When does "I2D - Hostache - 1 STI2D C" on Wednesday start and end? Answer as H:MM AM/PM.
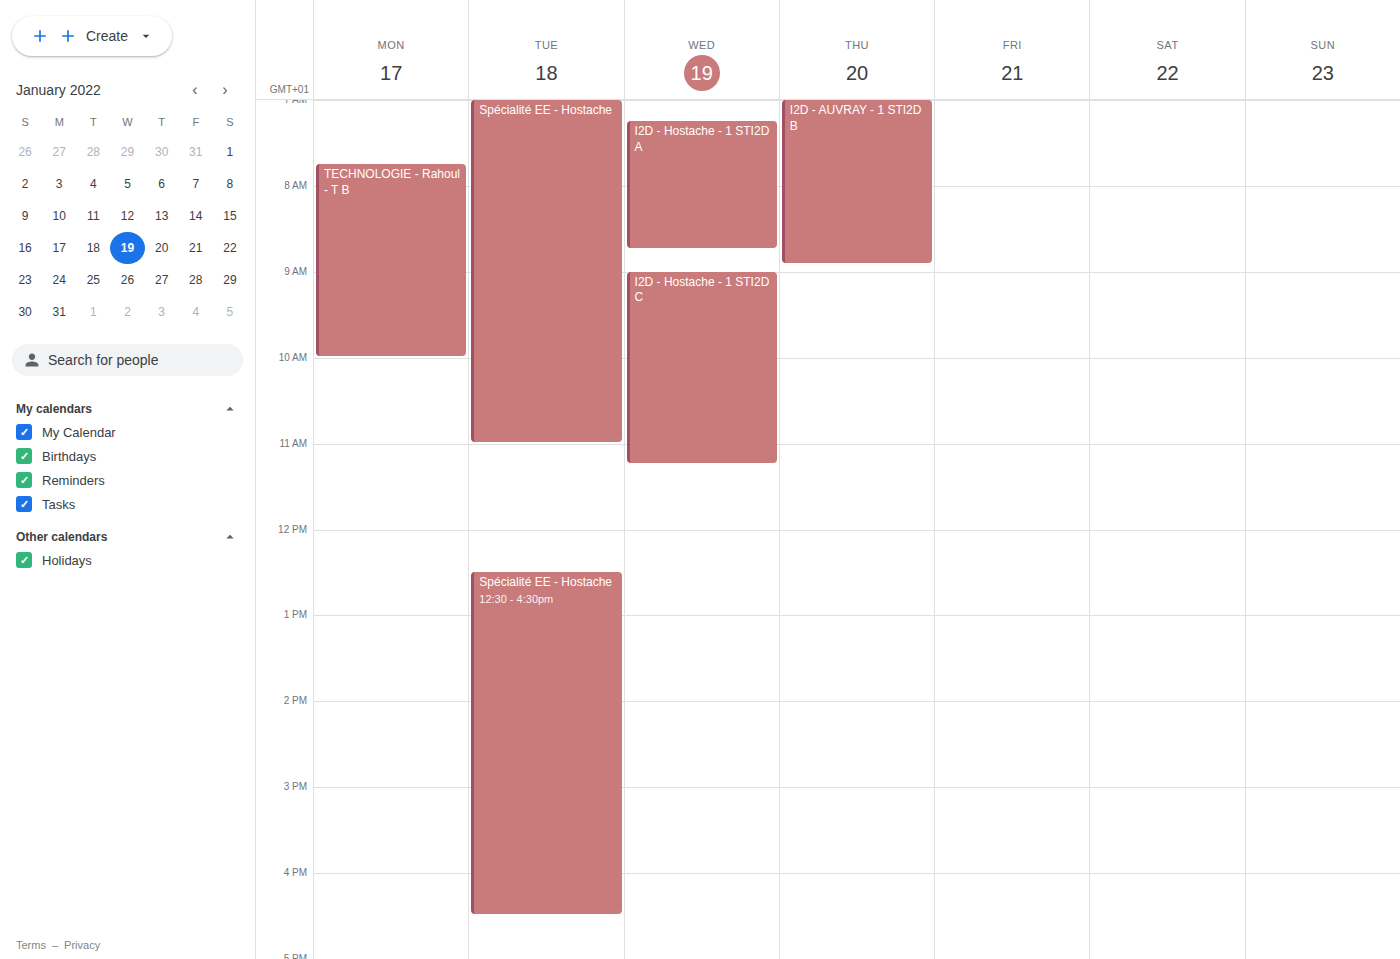
9:00 AM to 11:15 AM